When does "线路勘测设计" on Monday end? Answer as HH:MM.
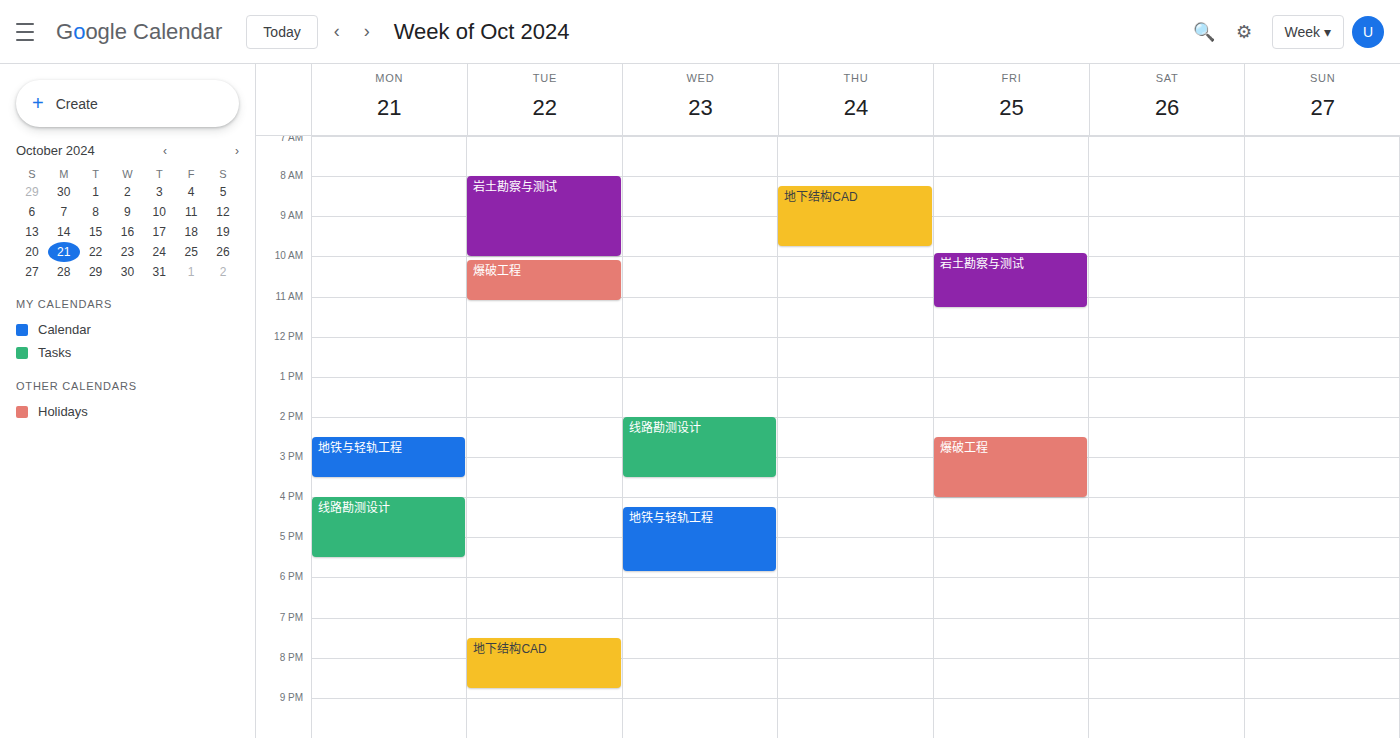
17:30